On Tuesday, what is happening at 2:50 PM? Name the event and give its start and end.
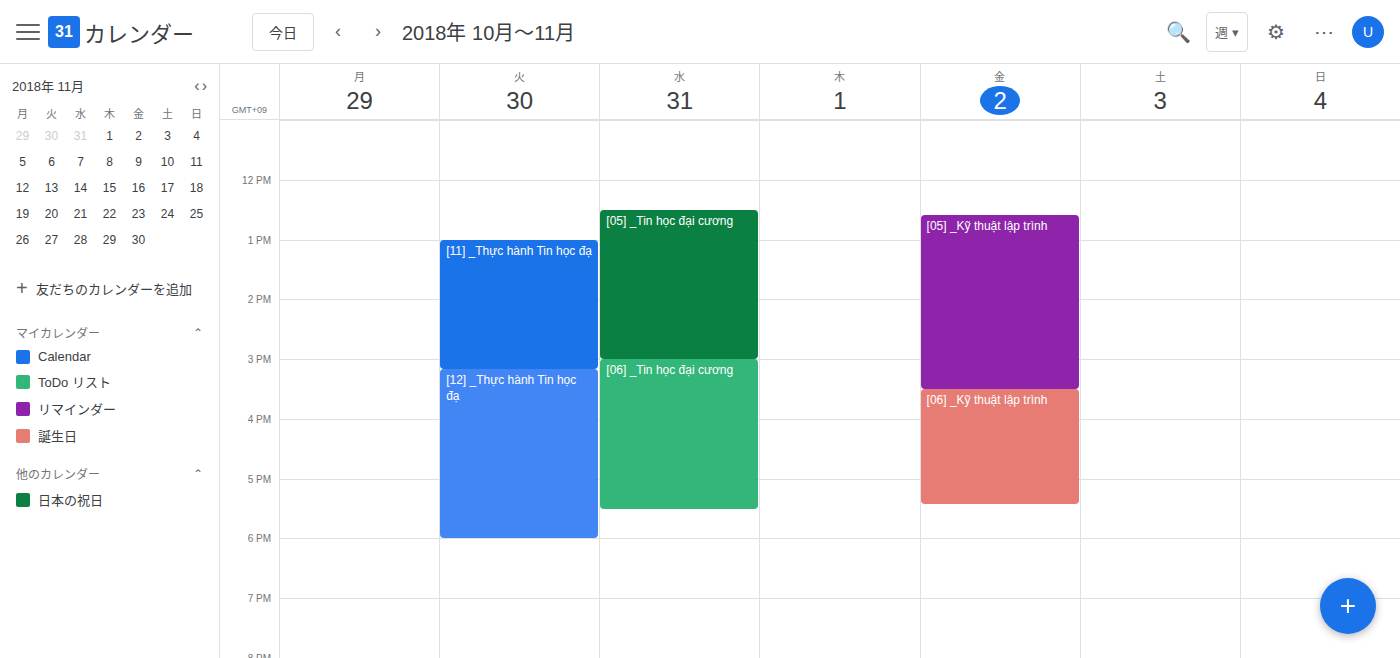
"[11] _Thực hành Tin học đạ", 1:00 PM to 3:10 PM